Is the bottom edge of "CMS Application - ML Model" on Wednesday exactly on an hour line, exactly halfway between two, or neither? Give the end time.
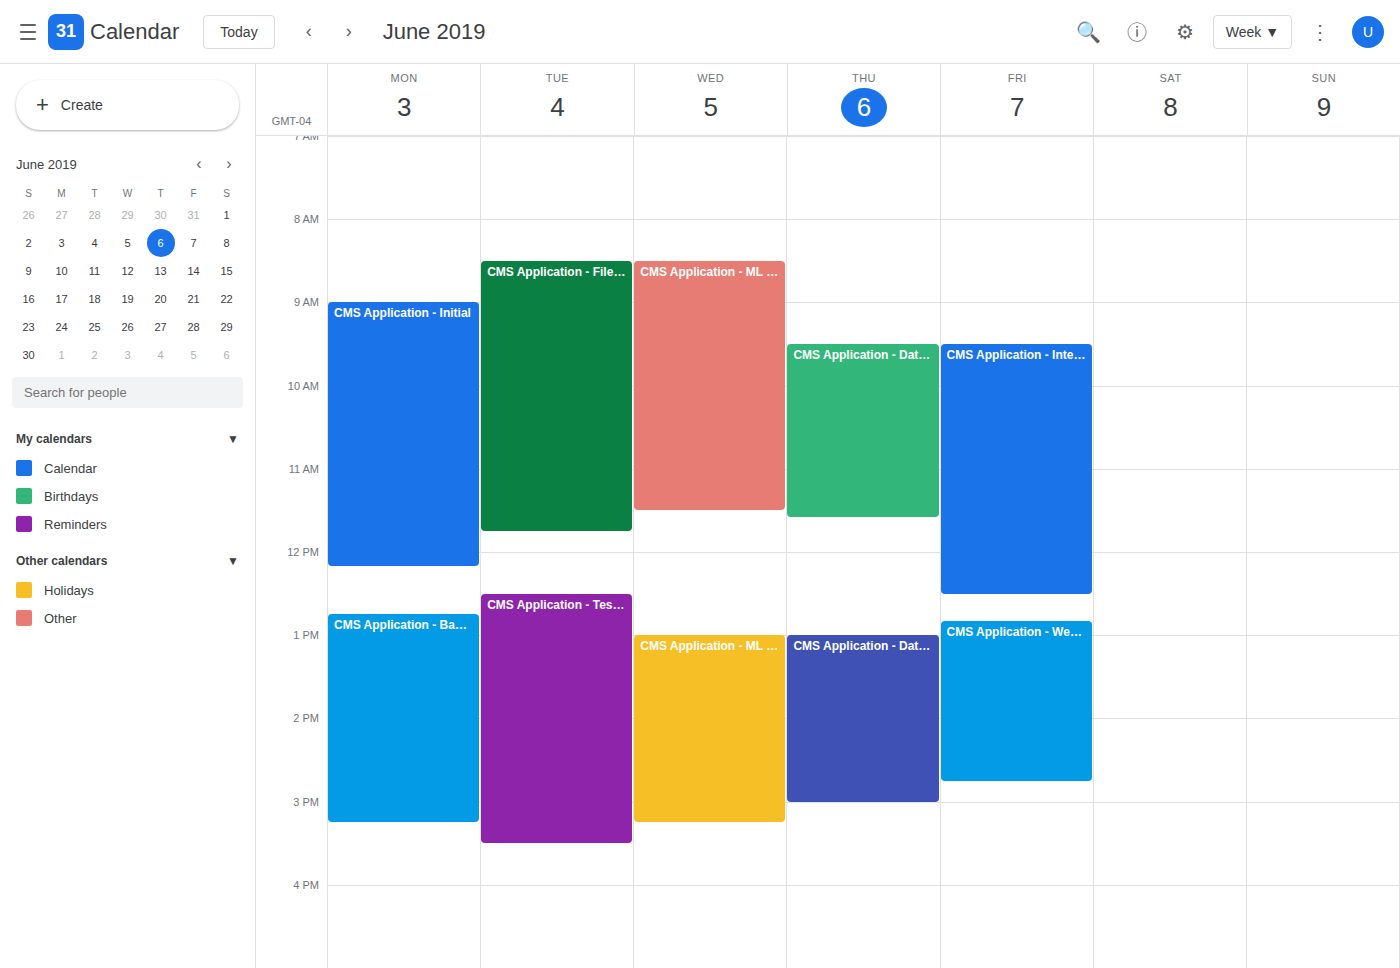
3:15 PM -- neither: a quarter of the way from the 3 PM line to the 4 PM line.